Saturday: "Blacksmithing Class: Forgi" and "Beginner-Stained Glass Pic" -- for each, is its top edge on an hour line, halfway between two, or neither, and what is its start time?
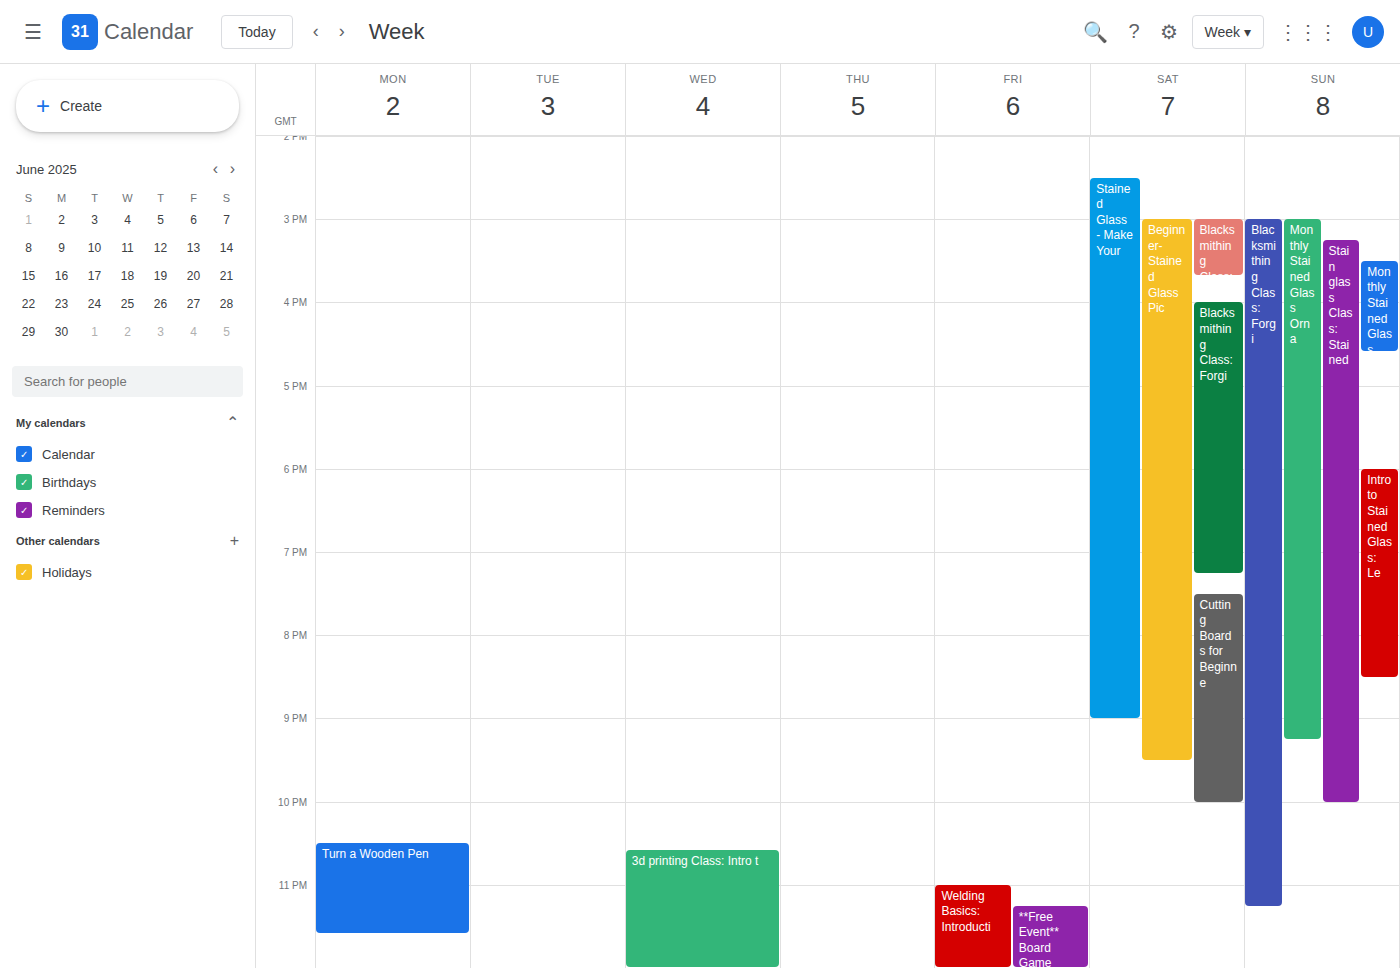
"Blacksmithing Class: Forgi": 4:00 PM, exactly on the 4 PM line. "Beginner-Stained Glass Pic": 3:00 PM, exactly on the 3 PM line.